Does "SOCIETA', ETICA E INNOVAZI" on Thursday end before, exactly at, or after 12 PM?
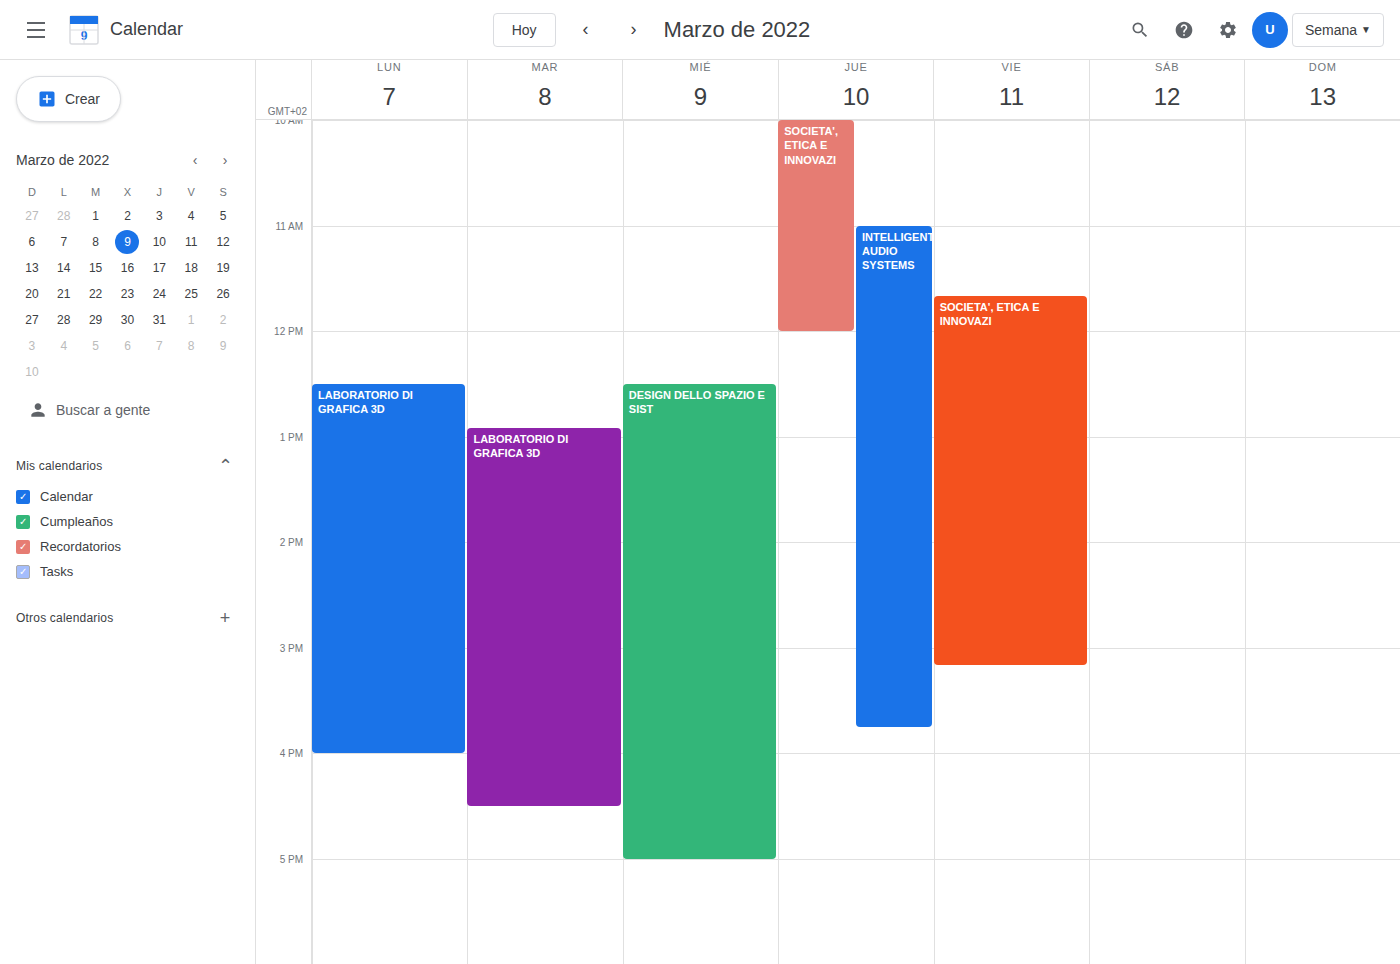
12:00 PM -- exactly at 12 PM, on the 12 PM line.